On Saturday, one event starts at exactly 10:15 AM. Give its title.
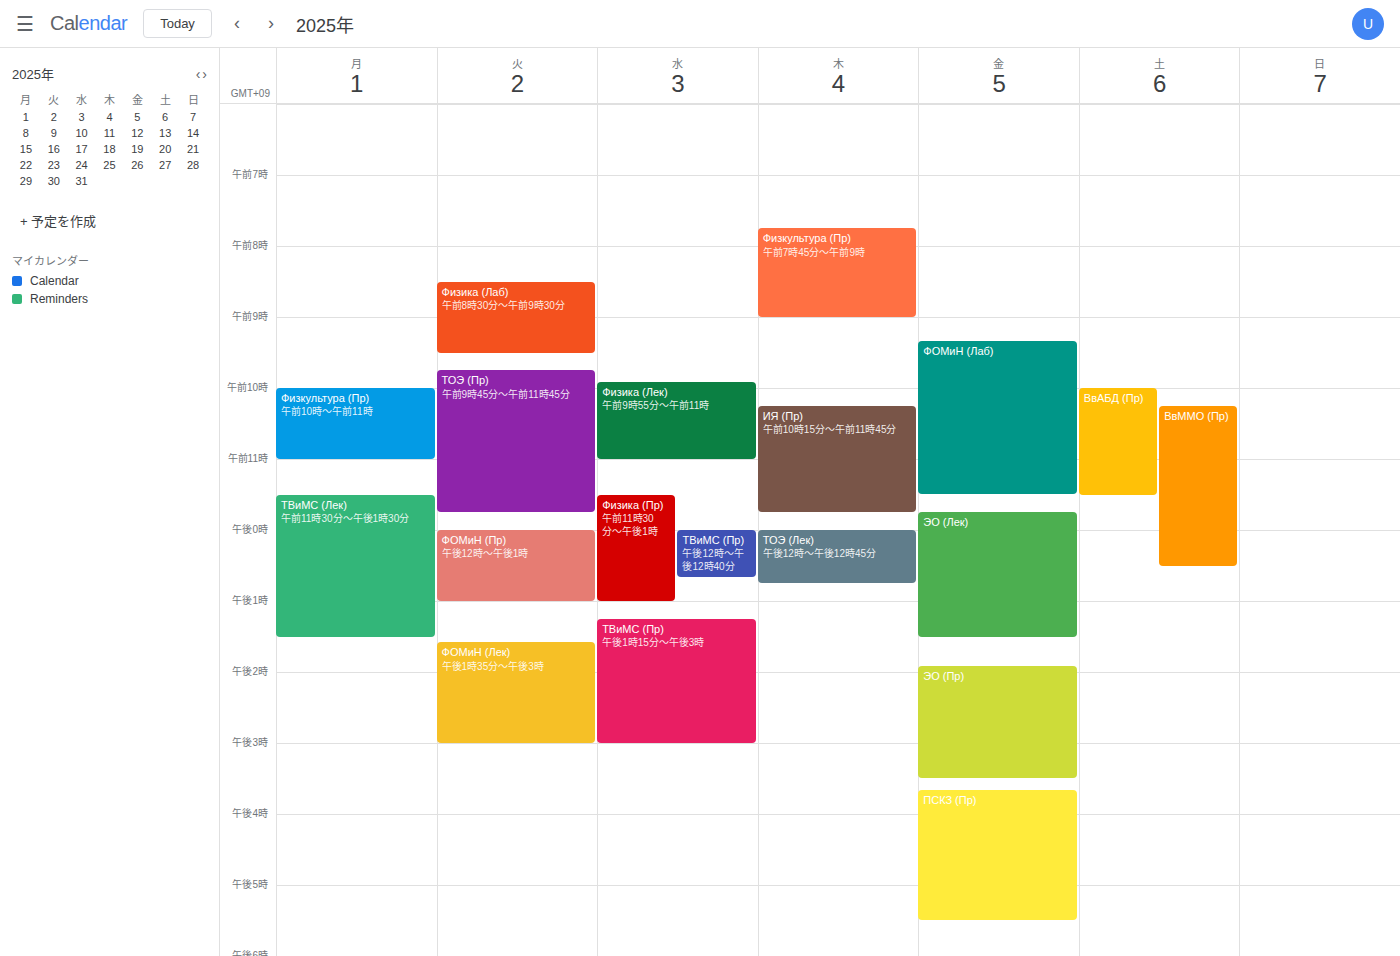
"ВвММО (Пр)"